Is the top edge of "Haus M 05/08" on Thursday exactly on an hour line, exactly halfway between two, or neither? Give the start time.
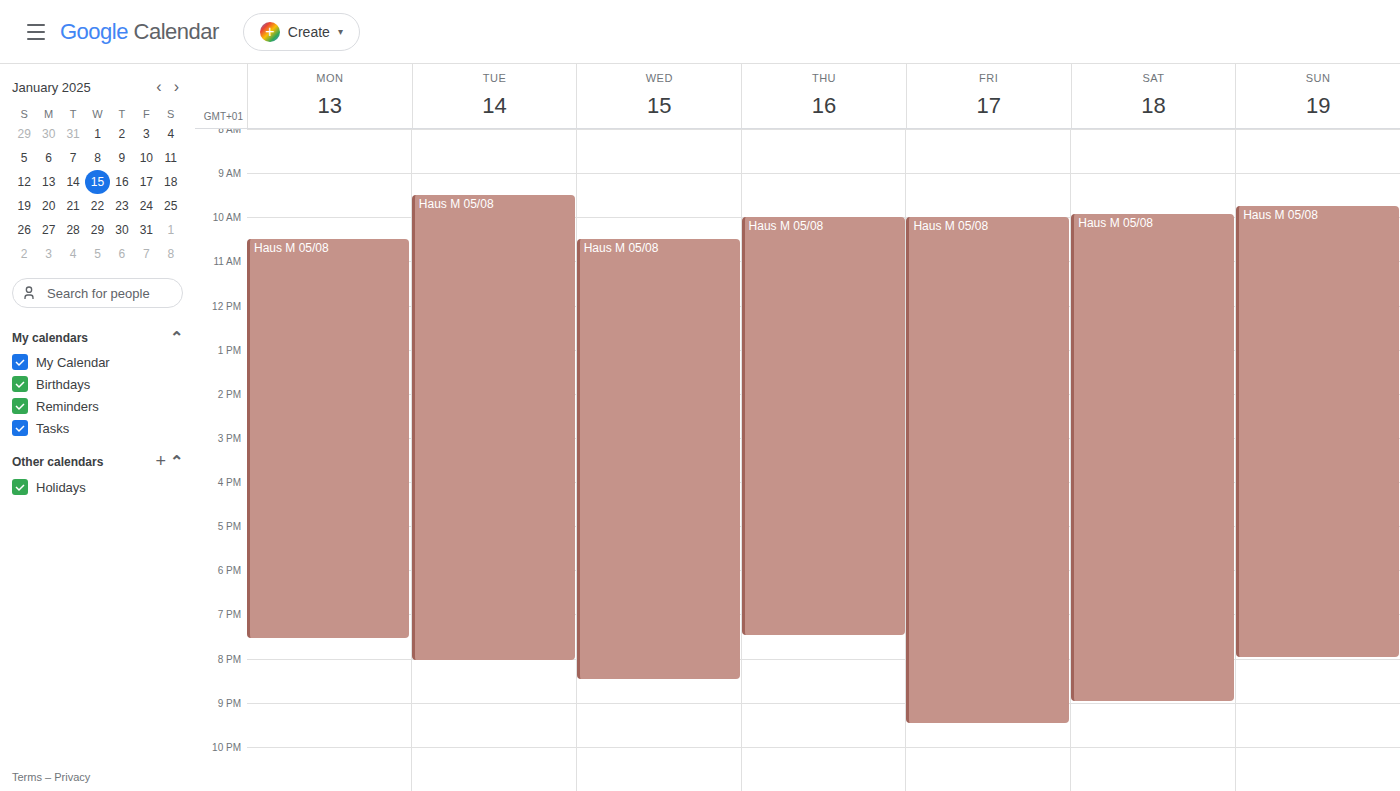
10:00 AM -- exactly on the 10 AM line.